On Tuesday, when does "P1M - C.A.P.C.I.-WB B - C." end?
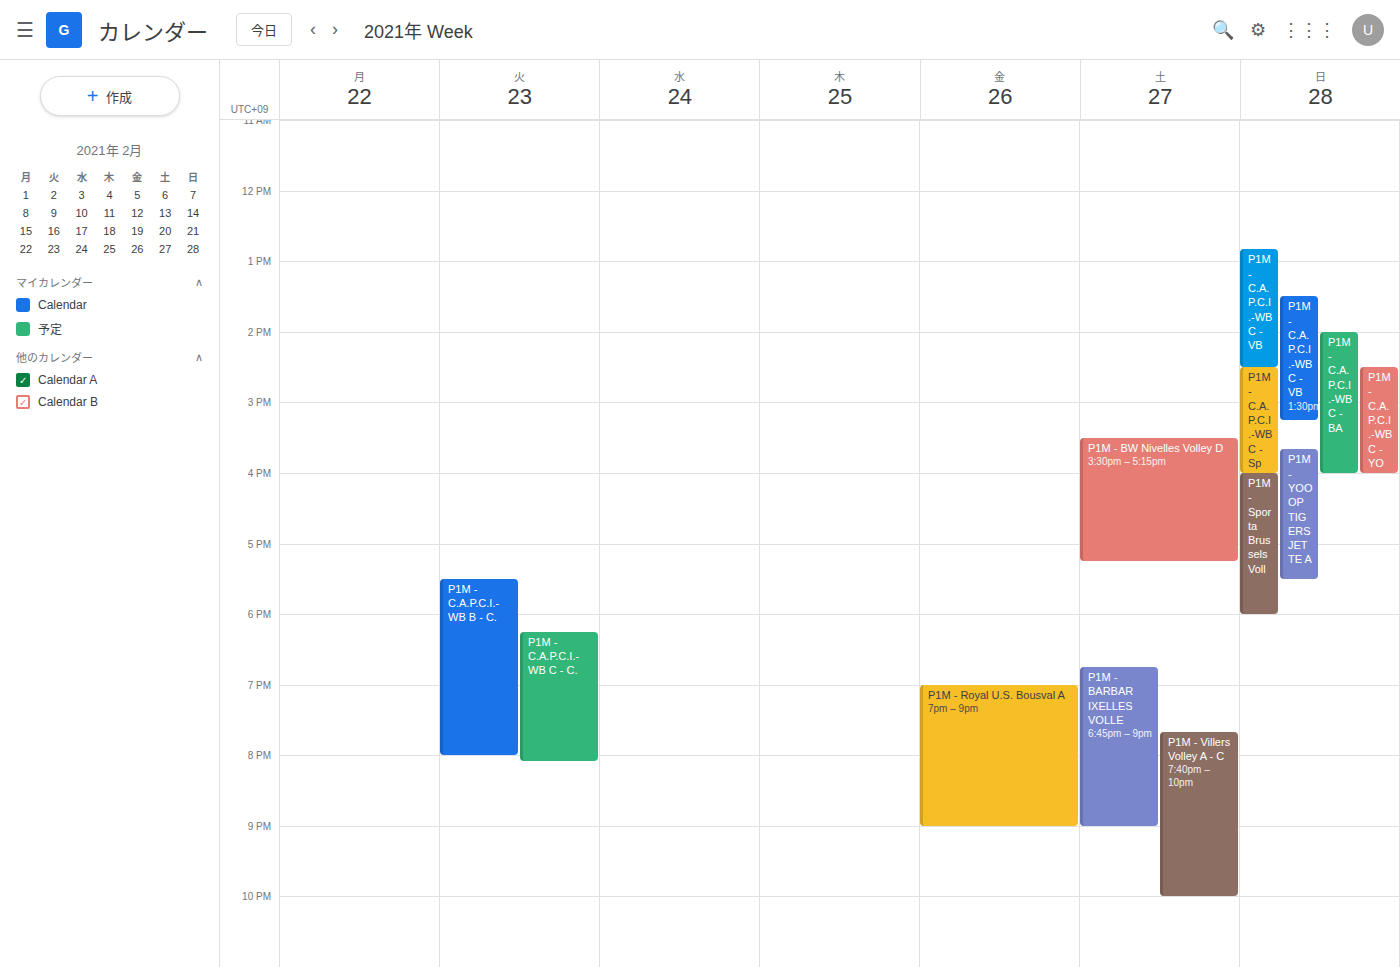
8:00 PM